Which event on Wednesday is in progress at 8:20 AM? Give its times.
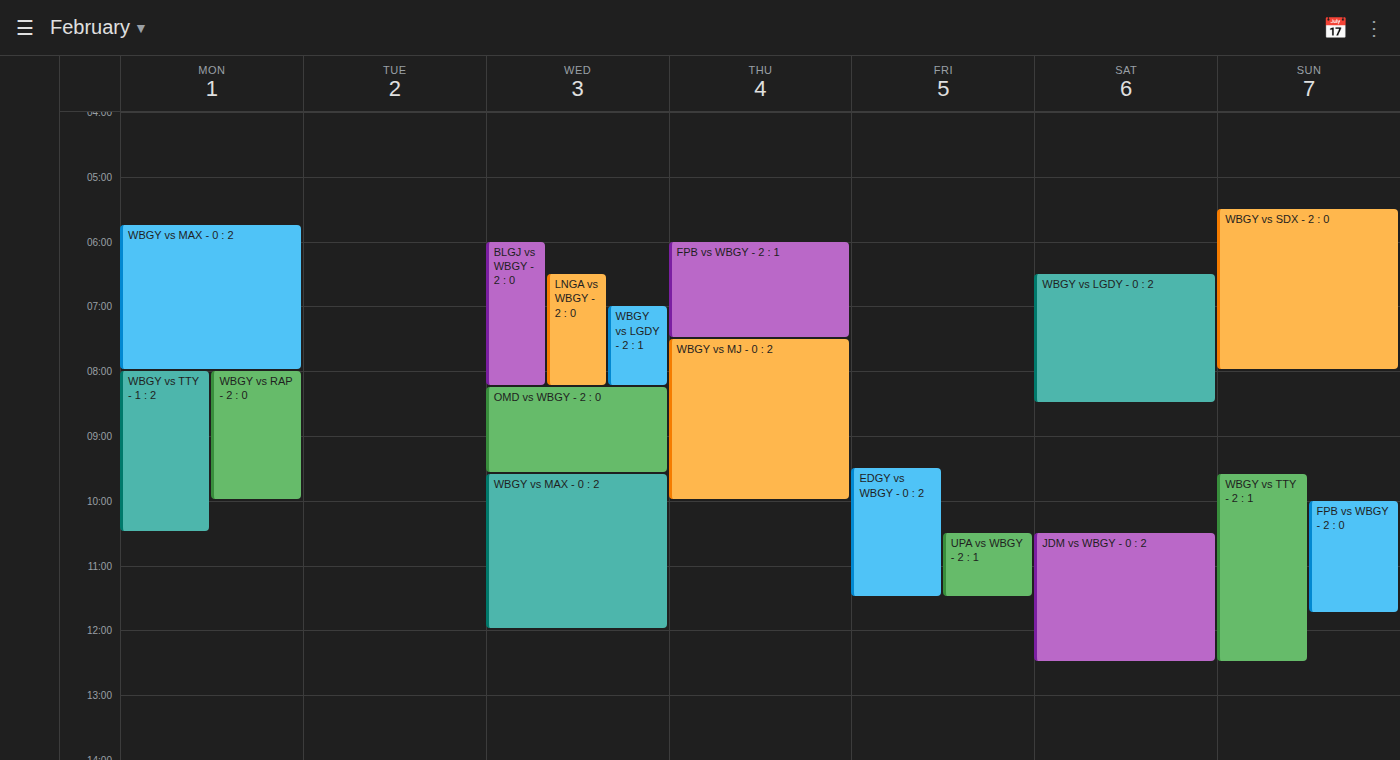
"OMD vs WBGY - 2 : 0", 8:15 AM to 9:35 AM